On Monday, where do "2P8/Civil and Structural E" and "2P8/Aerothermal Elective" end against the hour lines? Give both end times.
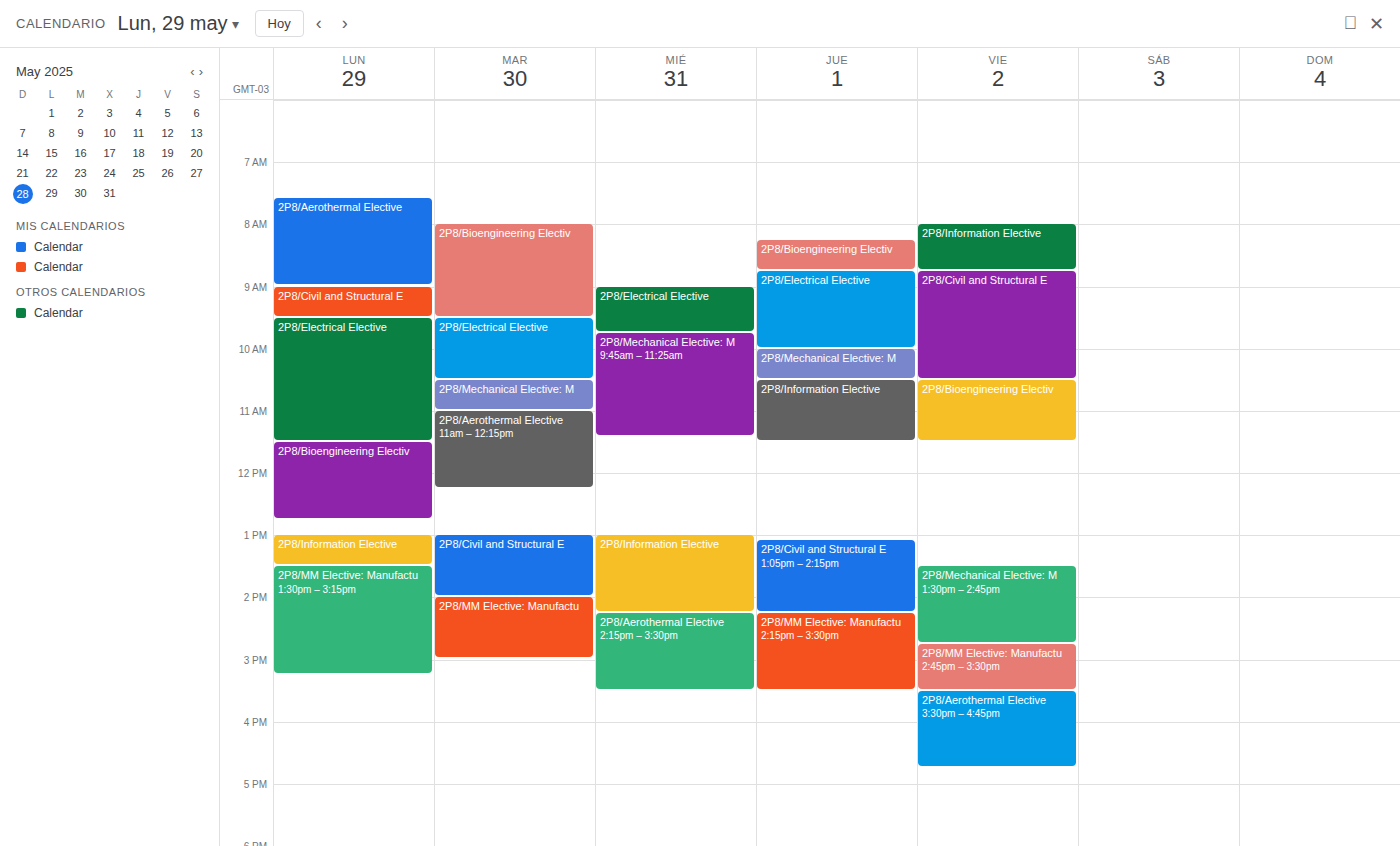
"2P8/Civil and Structural E": 9:30 AM, halfway between the 9 AM and 10 AM lines. "2P8/Aerothermal Elective": 9:00 AM, exactly on the 9 AM line.